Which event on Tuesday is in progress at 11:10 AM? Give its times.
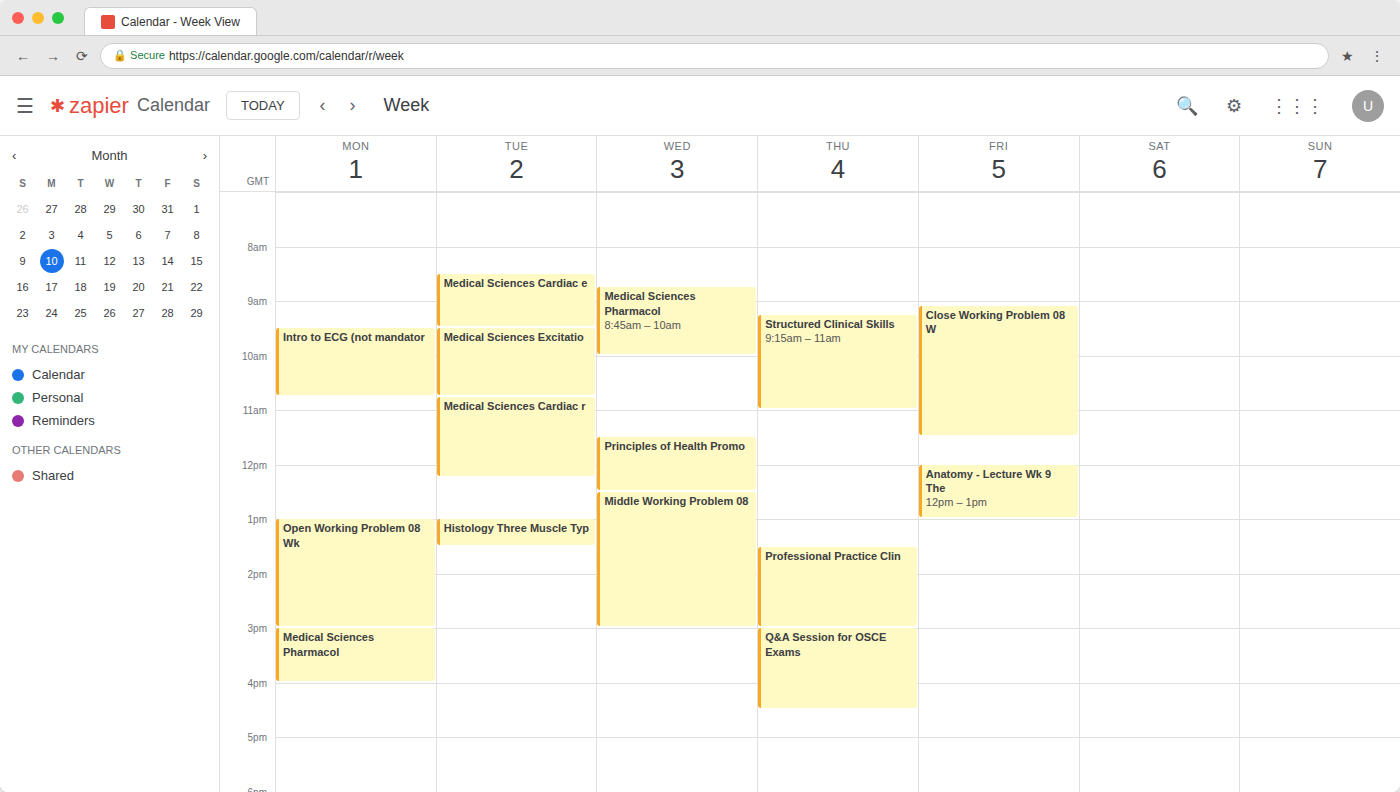
"Medical Sciences Cardiac r", 10:45 AM to 12:15 PM